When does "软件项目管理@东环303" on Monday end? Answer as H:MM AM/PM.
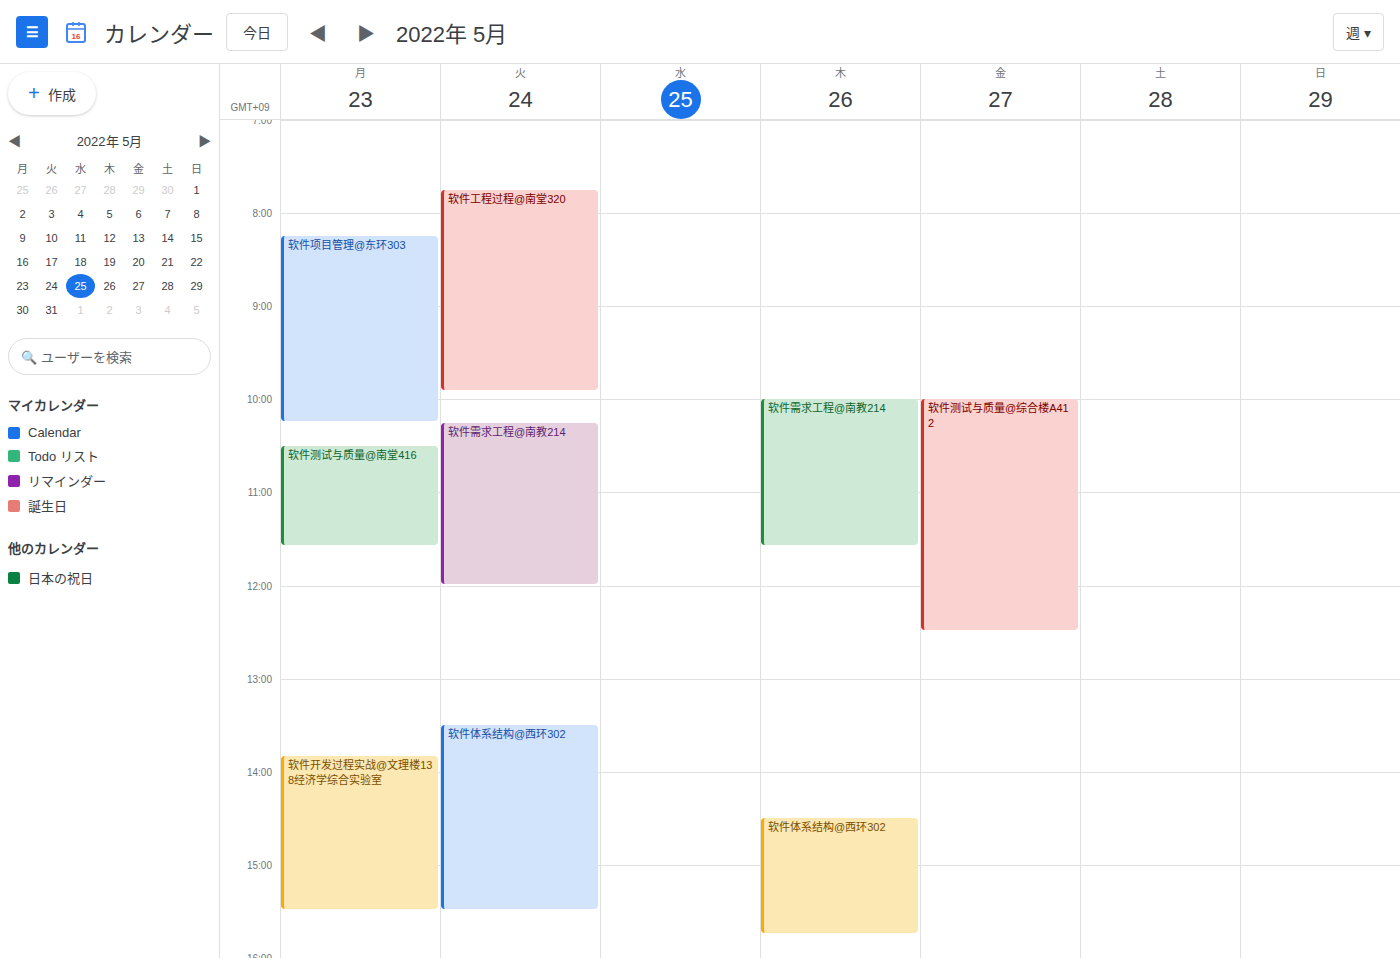
10:15 AM